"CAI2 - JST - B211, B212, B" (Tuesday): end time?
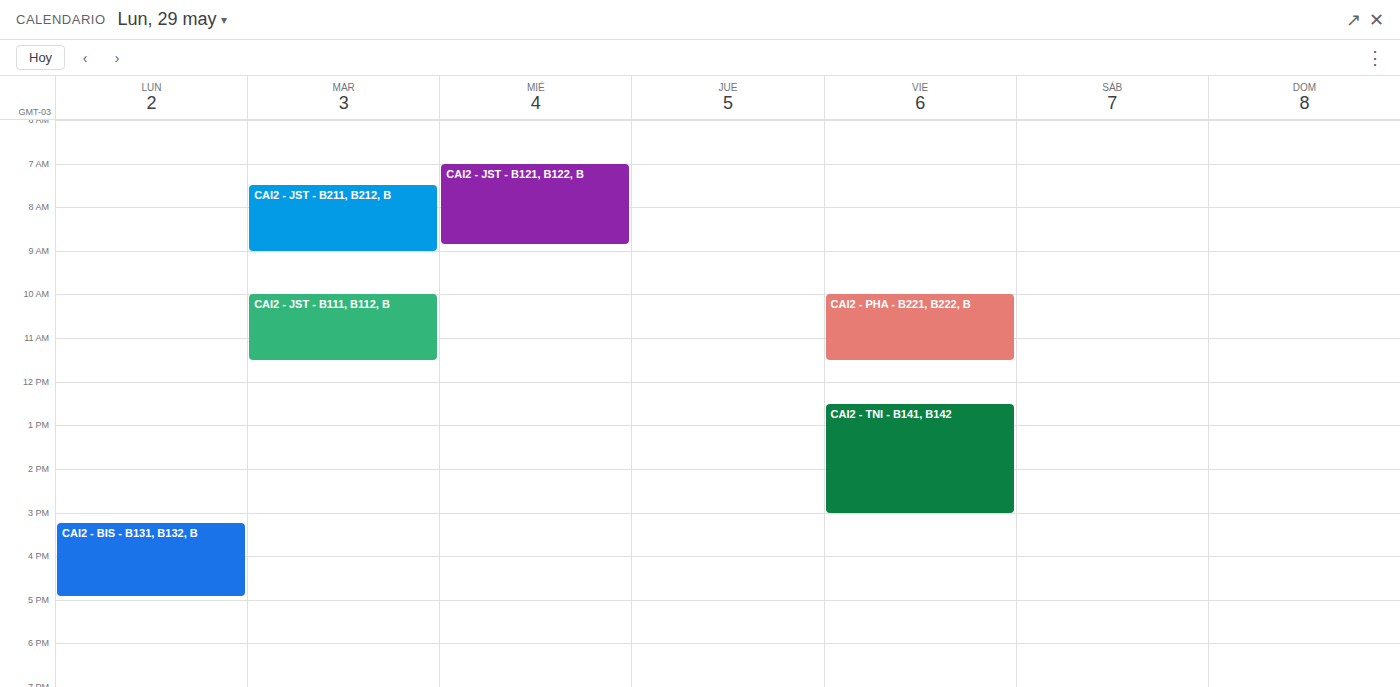
9:00 AM